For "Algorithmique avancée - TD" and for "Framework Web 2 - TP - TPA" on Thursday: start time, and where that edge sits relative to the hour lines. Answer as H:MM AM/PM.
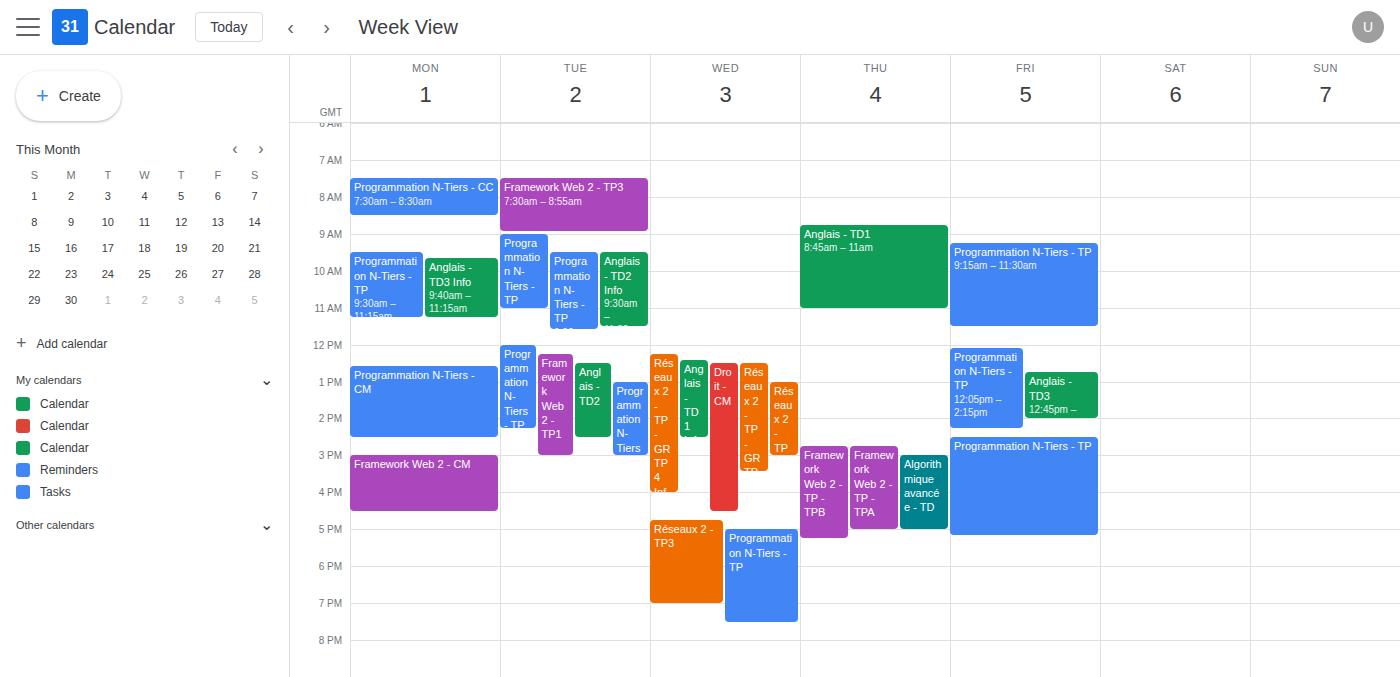
"Algorithmique avancée - TD": 3:00 PM, exactly on the 3 PM line. "Framework Web 2 - TP - TPA": 2:45 PM, neither: three quarters of the way from the 2 PM line to the 3 PM line.